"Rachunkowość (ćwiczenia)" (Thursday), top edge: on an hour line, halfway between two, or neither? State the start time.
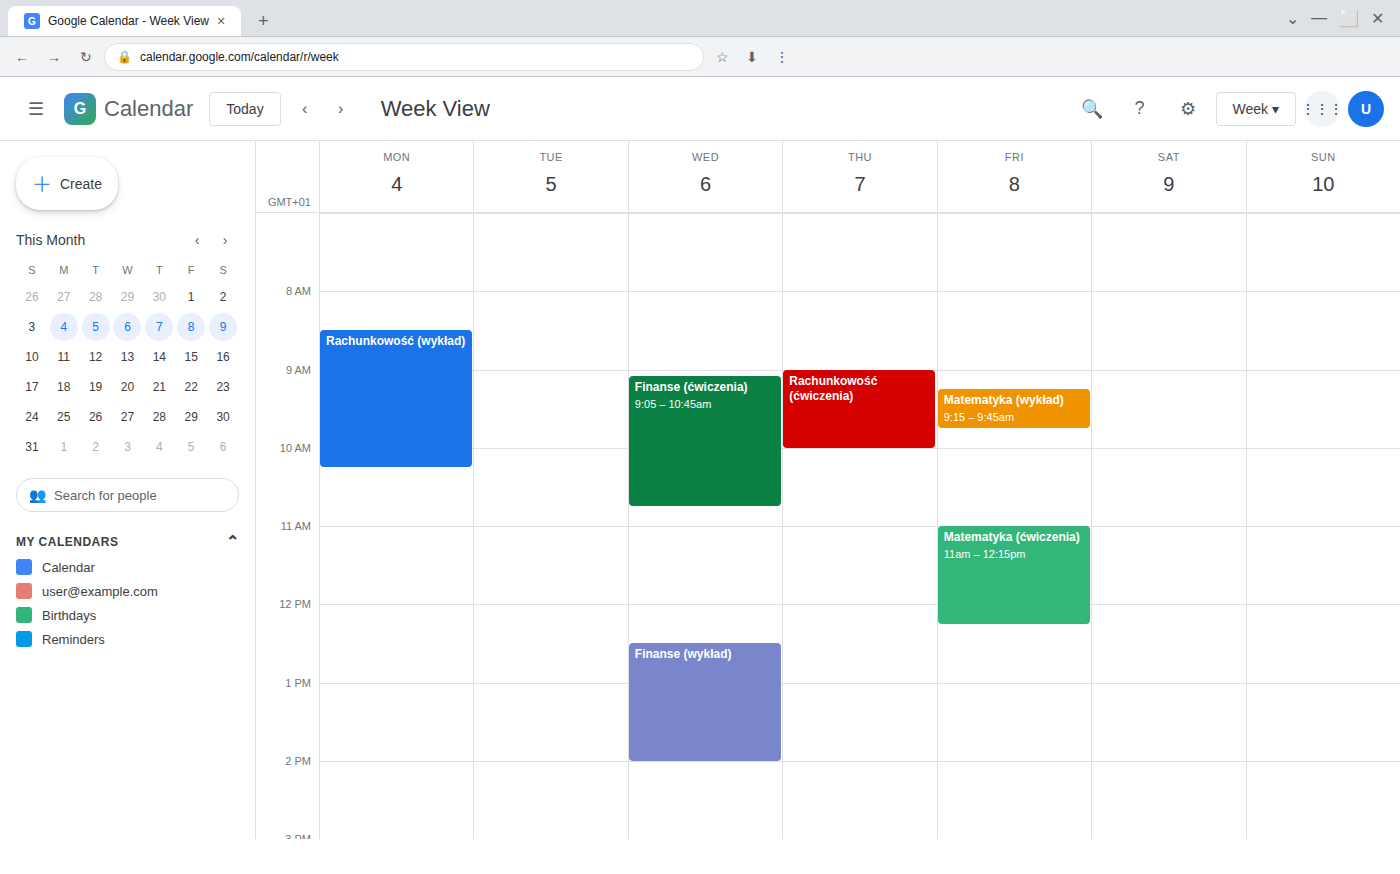
9:00 AM -- exactly on the 9 AM line.